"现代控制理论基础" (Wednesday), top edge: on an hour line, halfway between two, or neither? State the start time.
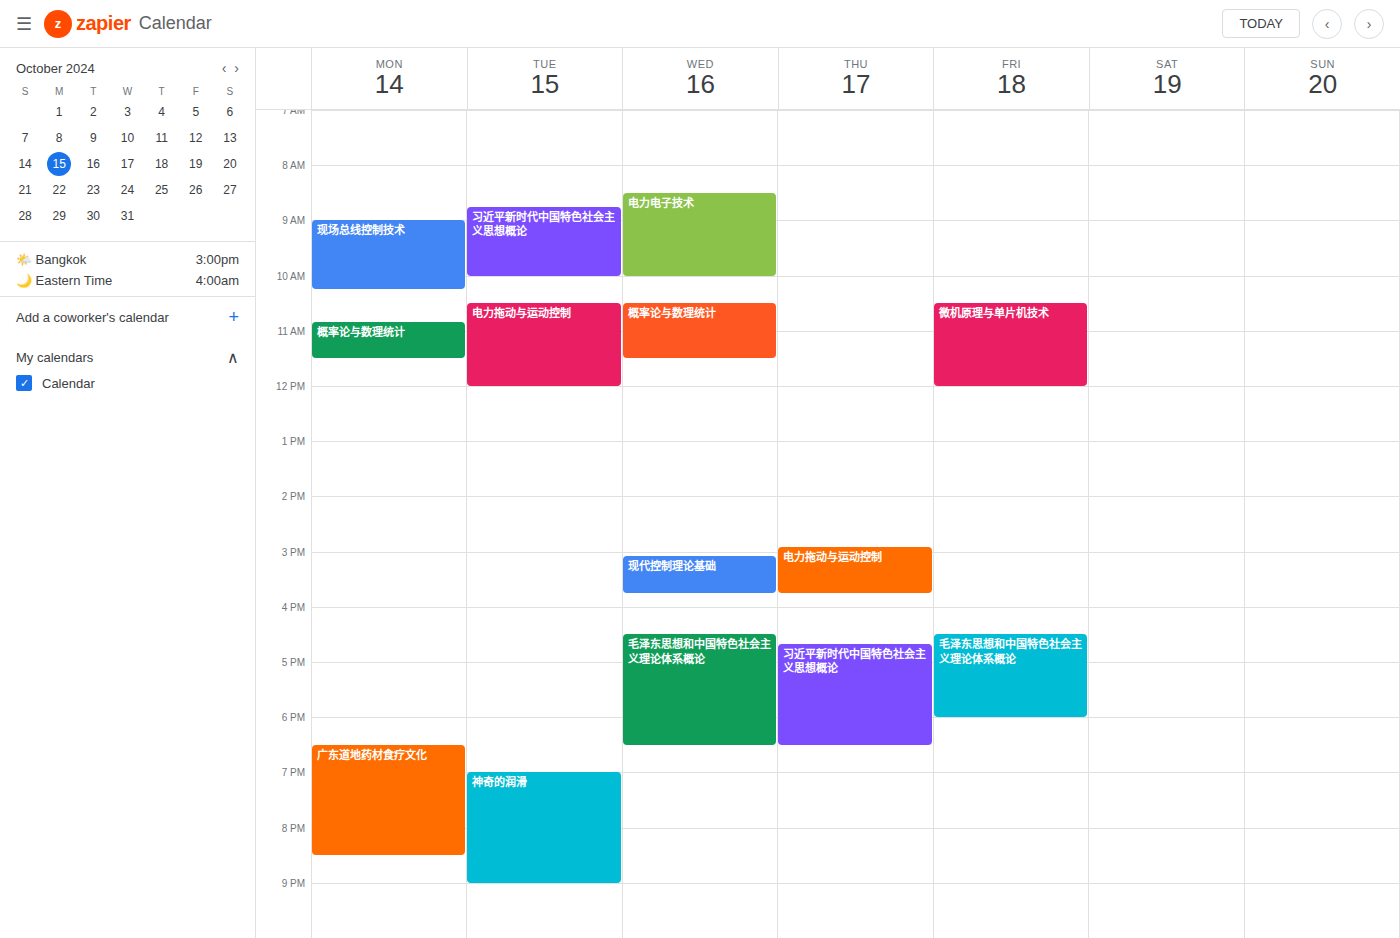
3:05 PM -- neither: 5 minutes below the 3 PM line and 55 minutes above the 4 PM line.